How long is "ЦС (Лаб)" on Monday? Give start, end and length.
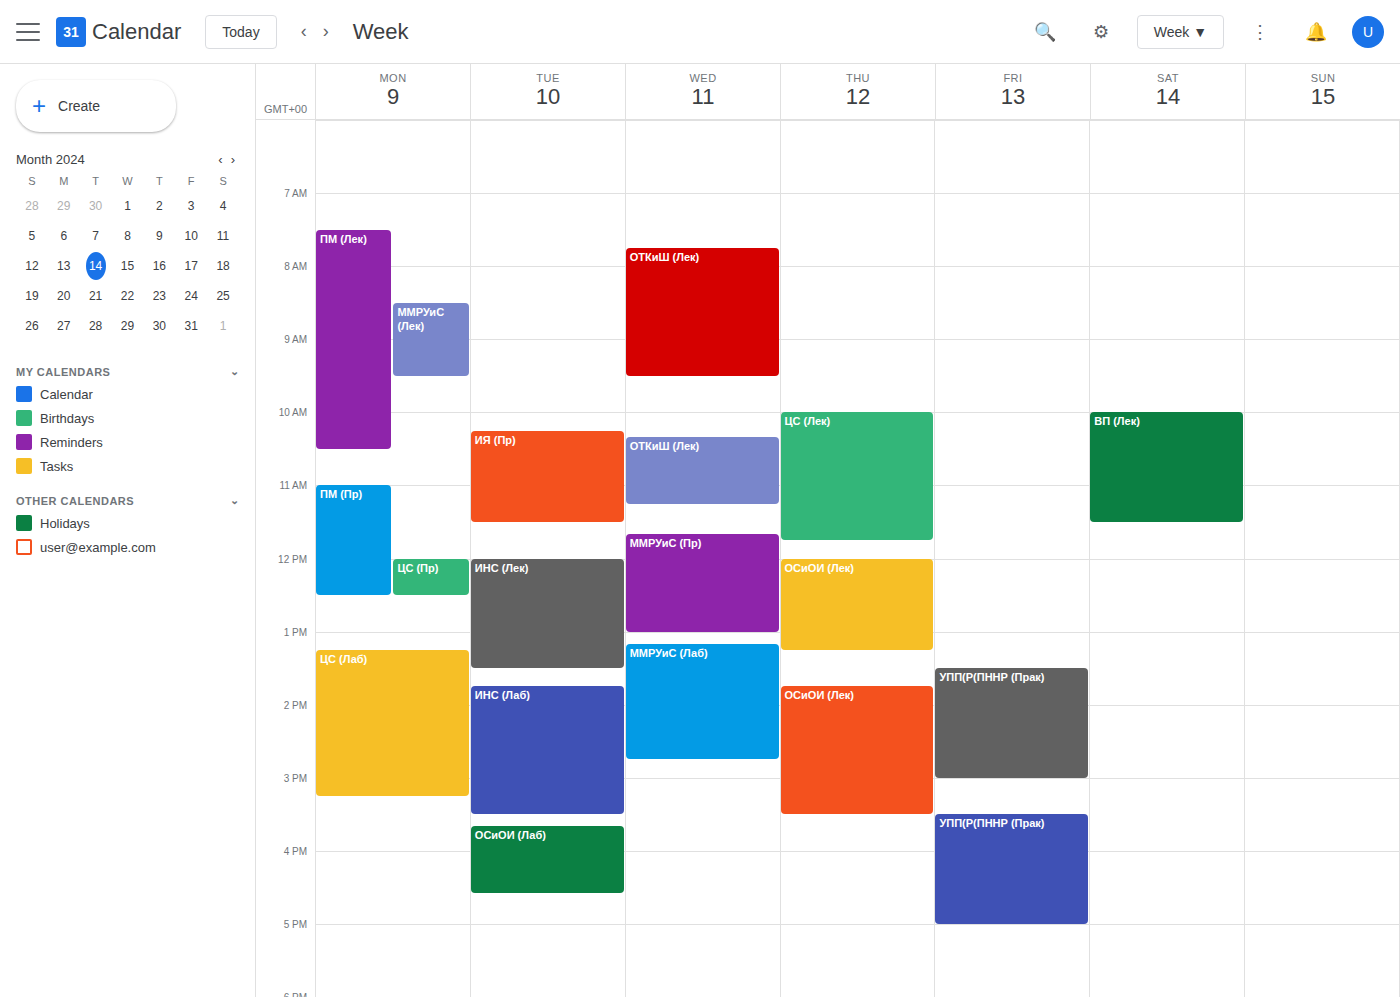
1:15 PM to 3:15 PM, 2 hours